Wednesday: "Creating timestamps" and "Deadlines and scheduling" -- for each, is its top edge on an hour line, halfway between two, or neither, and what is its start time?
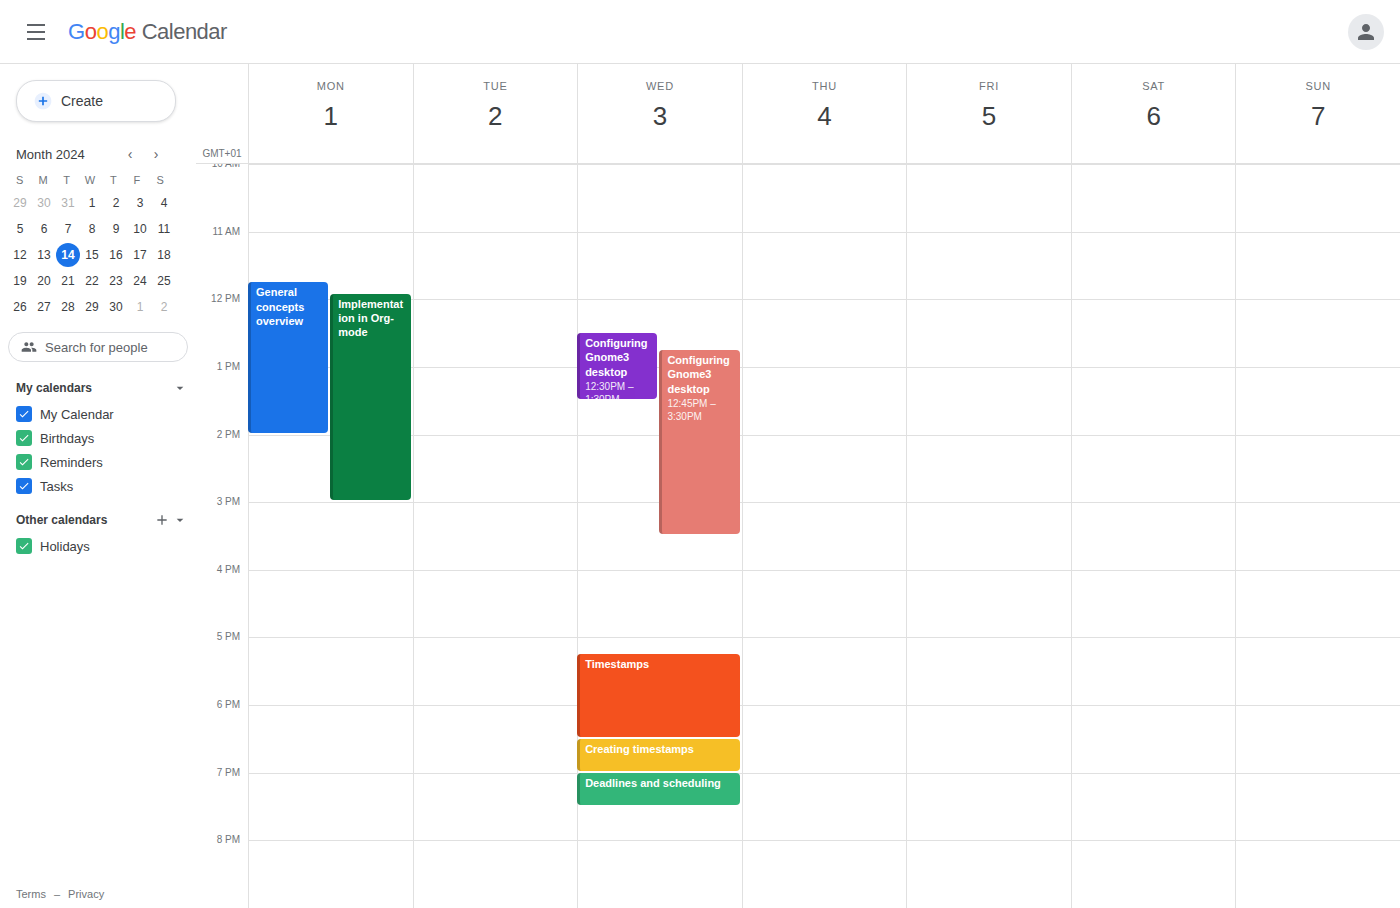
"Creating timestamps": 6:30 PM, halfway between the 6 PM and 7 PM lines. "Deadlines and scheduling": 7:00 PM, exactly on the 7 PM line.